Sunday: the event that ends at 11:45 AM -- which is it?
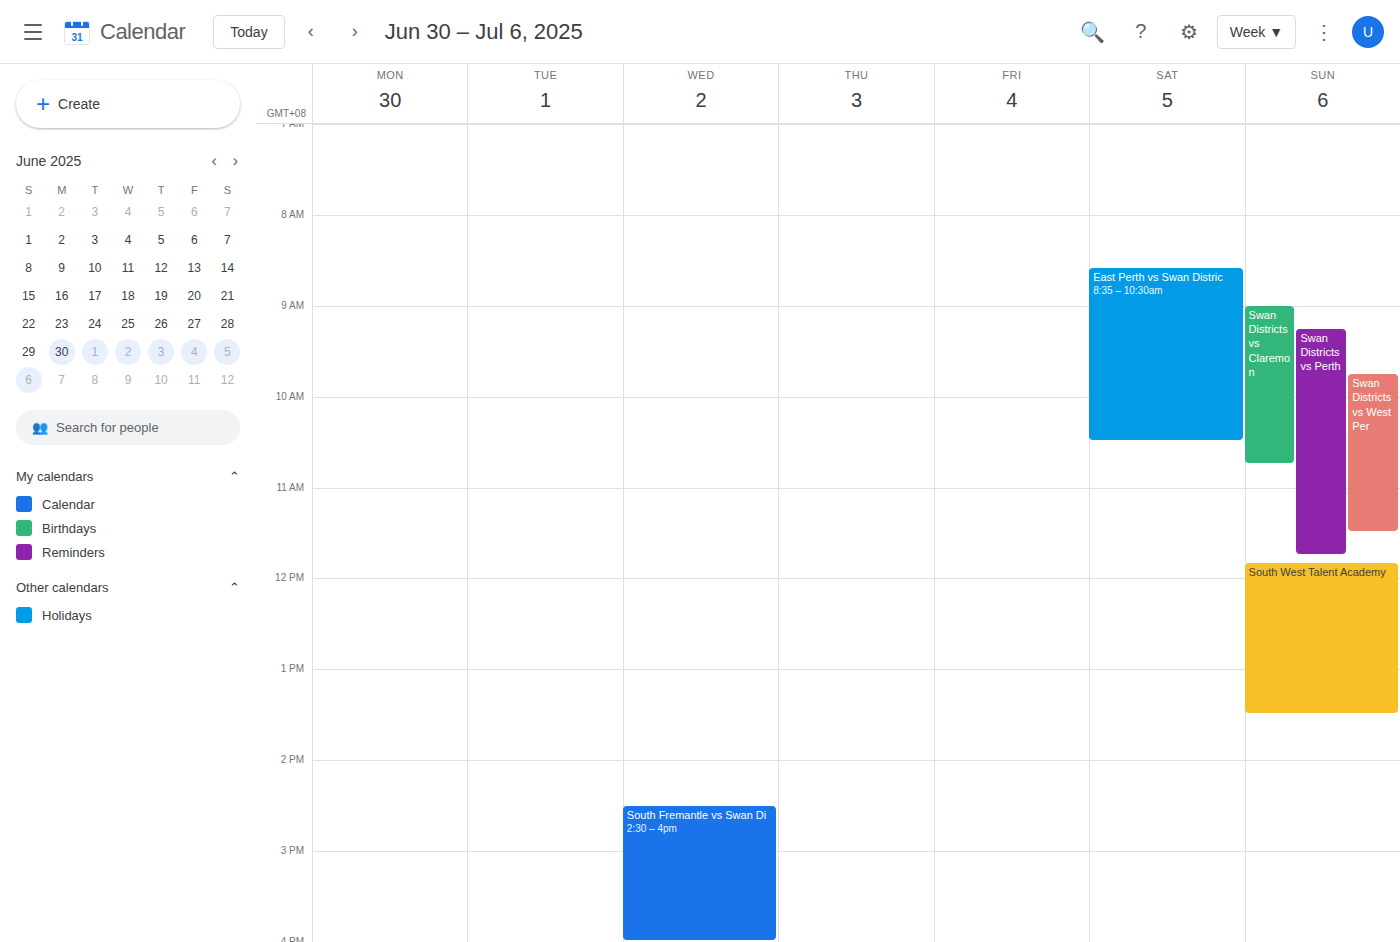
"Swan Districts vs Perth"